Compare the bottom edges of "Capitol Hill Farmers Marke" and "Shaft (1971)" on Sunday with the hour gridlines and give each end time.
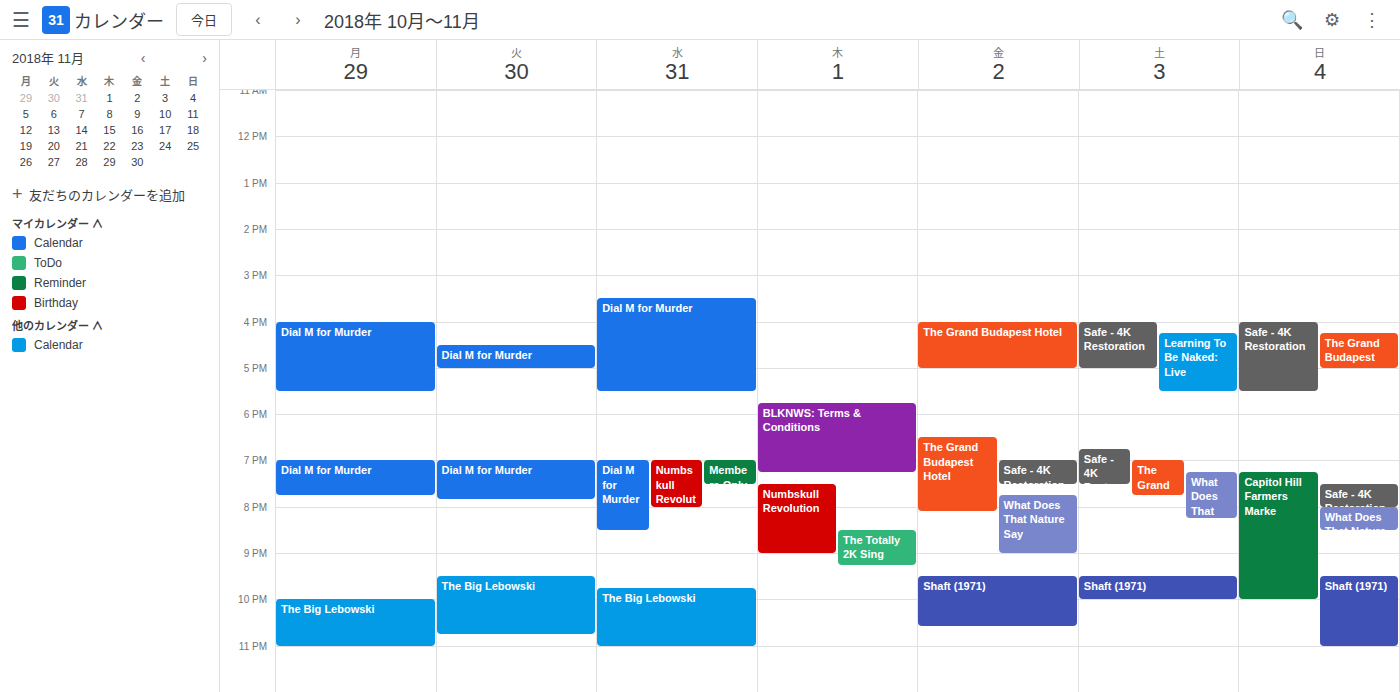
"Capitol Hill Farmers Marke": 22:00, exactly on the 22:00 line. "Shaft (1971)": 23:00, exactly on the 23:00 line.